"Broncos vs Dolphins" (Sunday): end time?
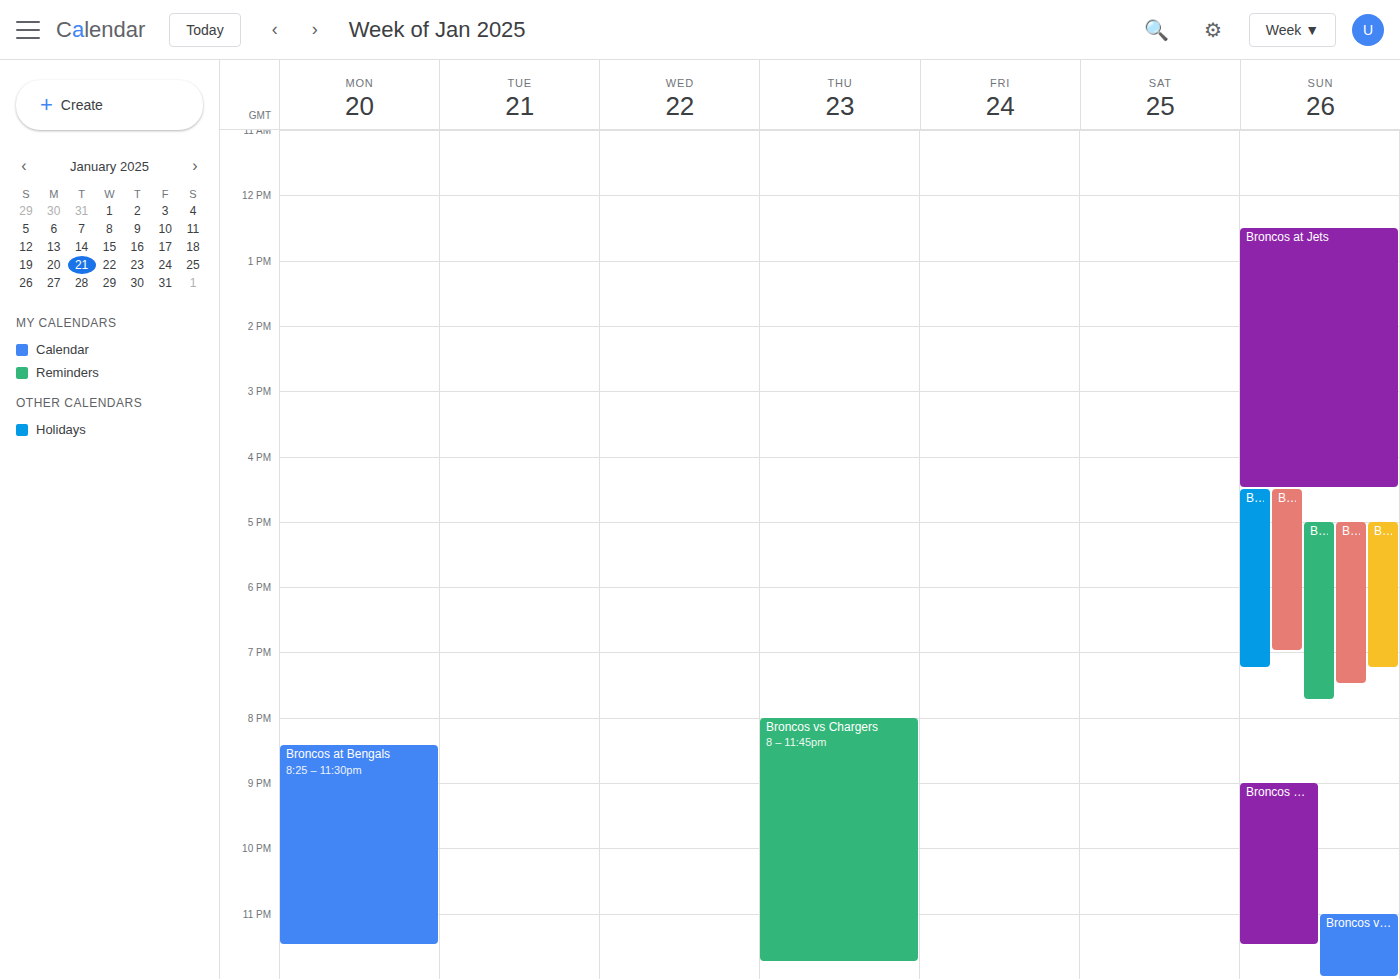
19:15